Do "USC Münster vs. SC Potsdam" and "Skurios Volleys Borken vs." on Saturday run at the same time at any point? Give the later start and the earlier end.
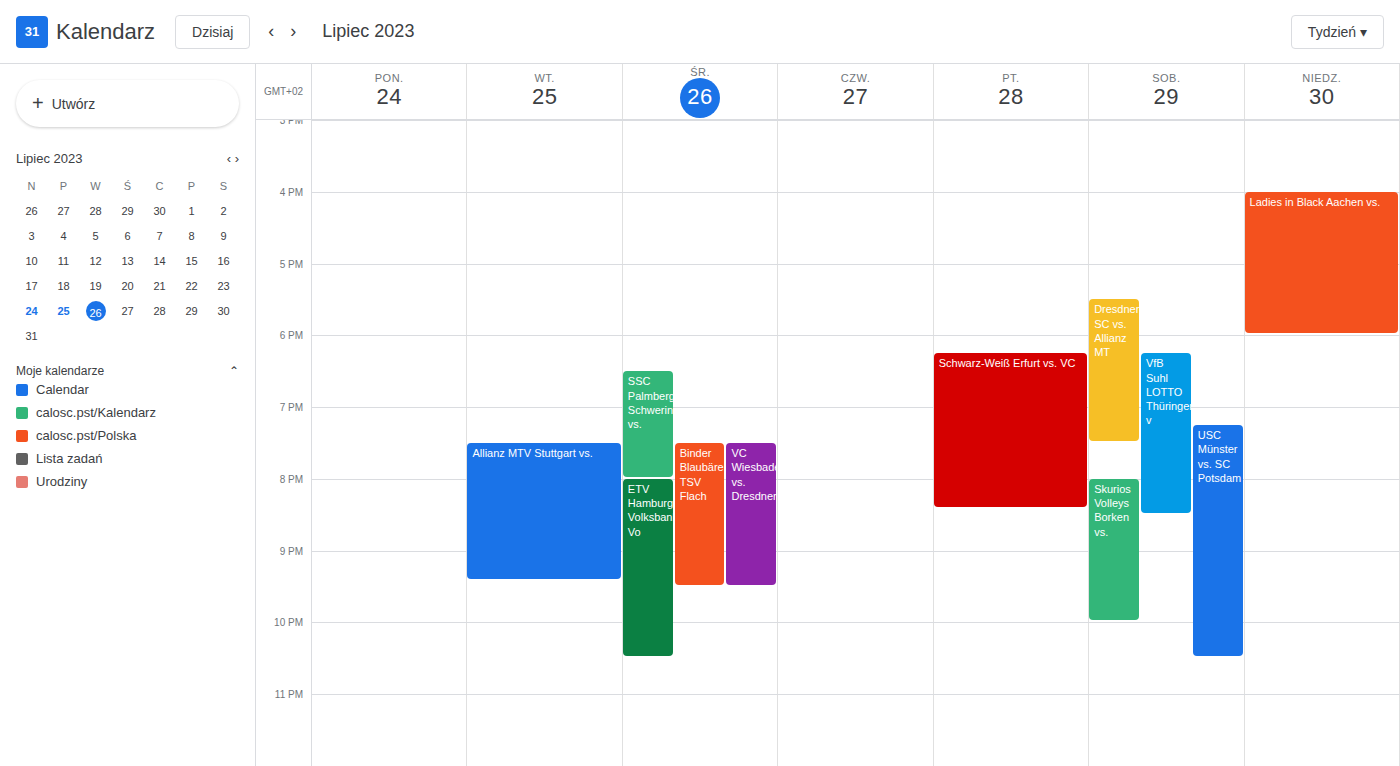
"Skurios Volleys Borken vs." runs 8:00 PM to 10:00 PM, inside "USC Münster vs. SC Potsdam" -- they overlap.